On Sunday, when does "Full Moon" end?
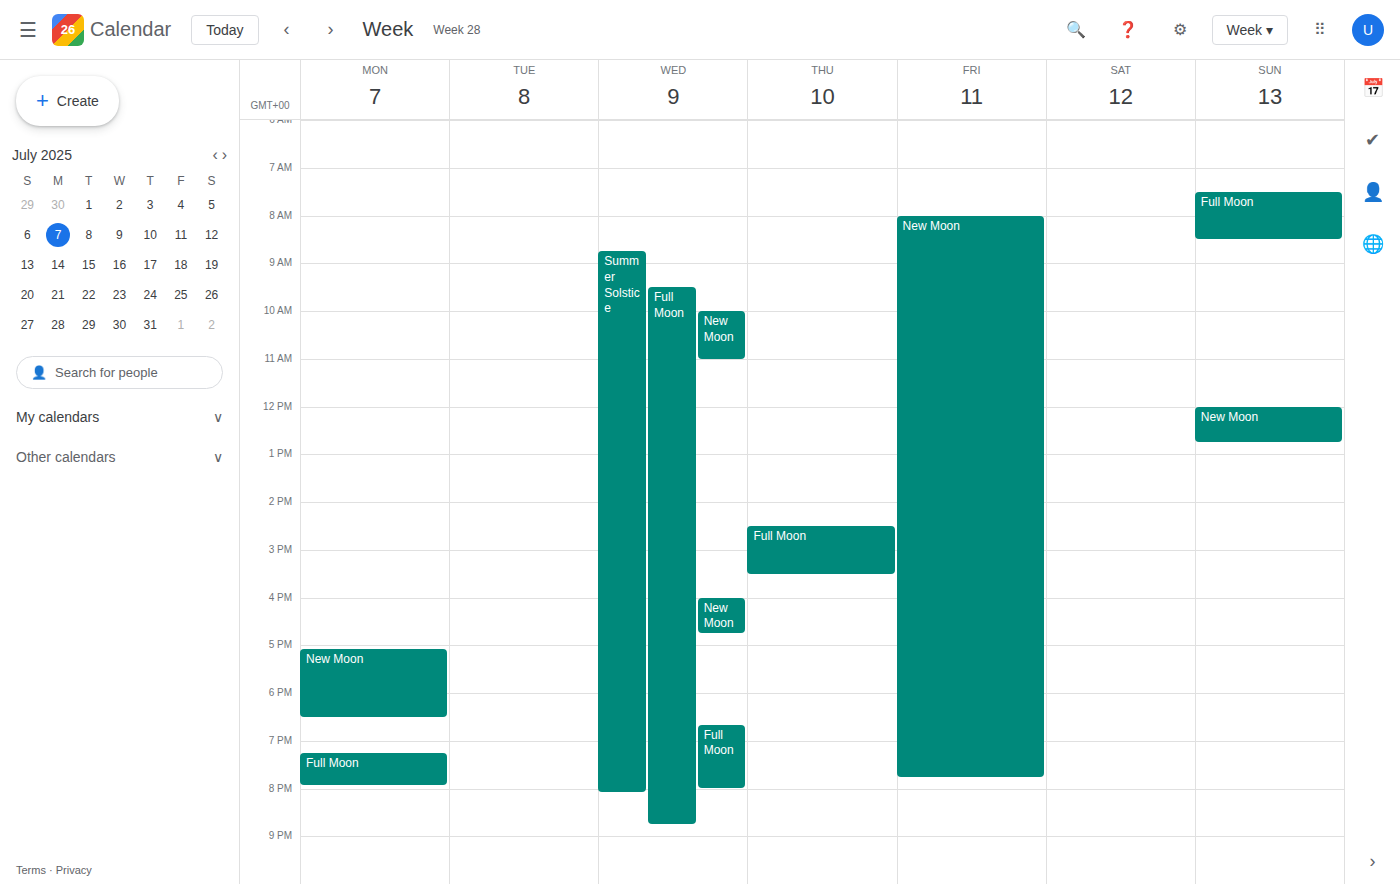
8:30 AM